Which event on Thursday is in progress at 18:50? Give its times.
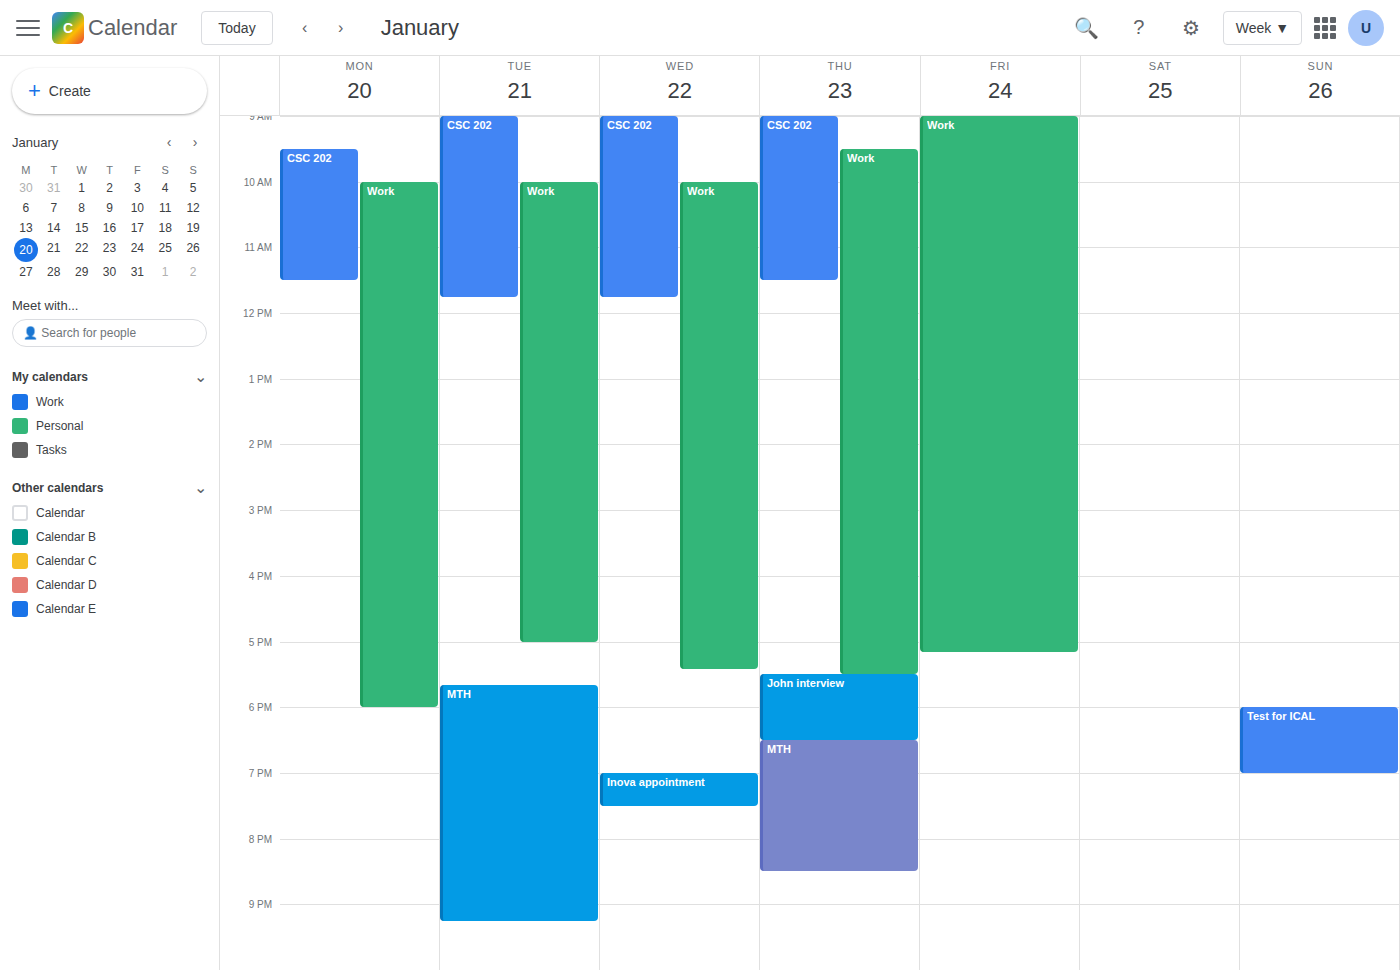
"MTH", 18:30 to 20:30